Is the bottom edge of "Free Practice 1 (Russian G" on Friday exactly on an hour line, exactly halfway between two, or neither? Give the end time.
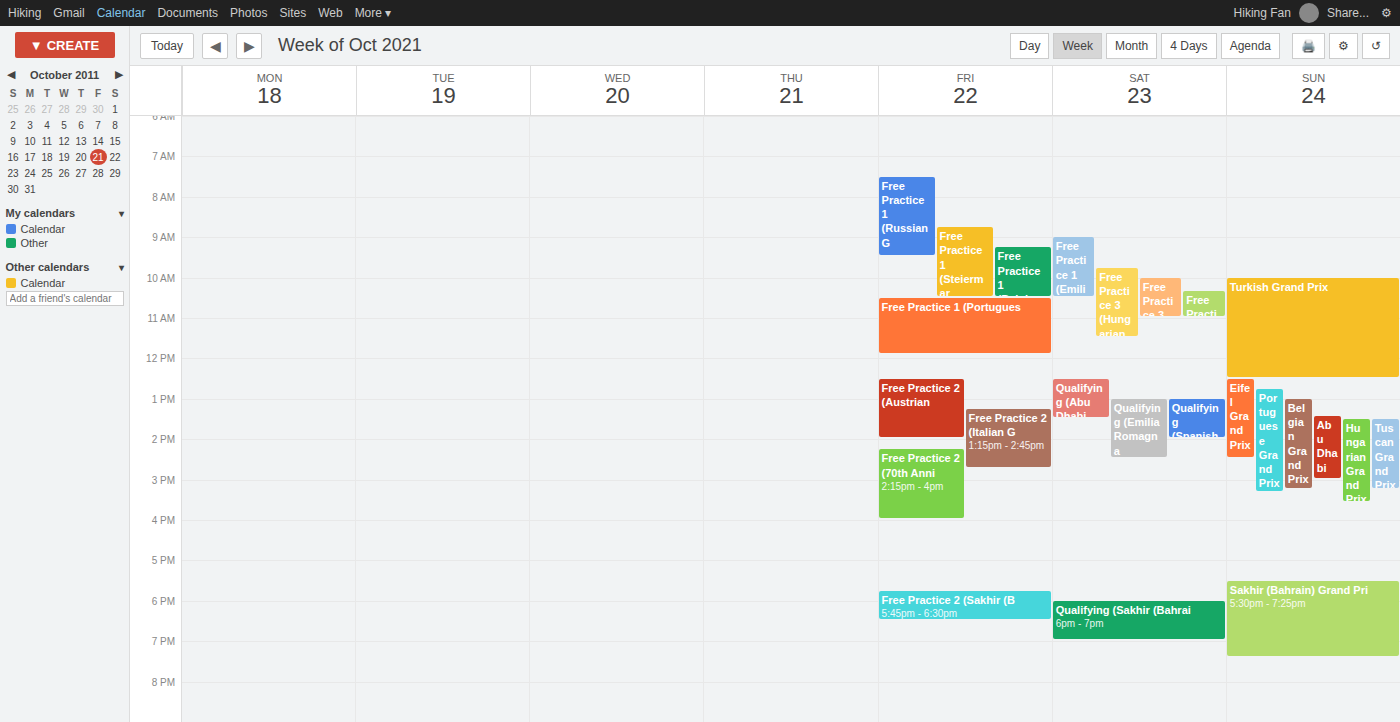
9:30 AM -- halfway between the 9 AM and 10 AM lines.